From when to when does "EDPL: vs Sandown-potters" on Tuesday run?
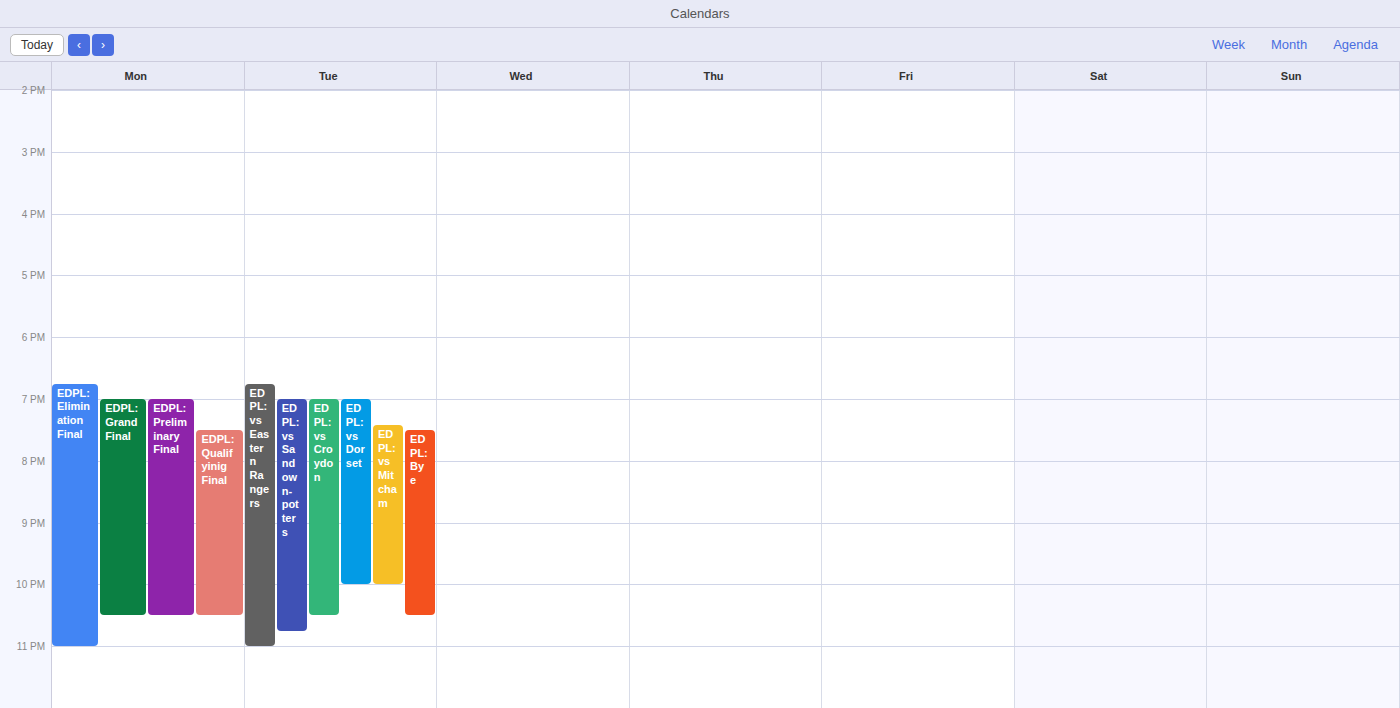
7:00 PM to 10:45 PM